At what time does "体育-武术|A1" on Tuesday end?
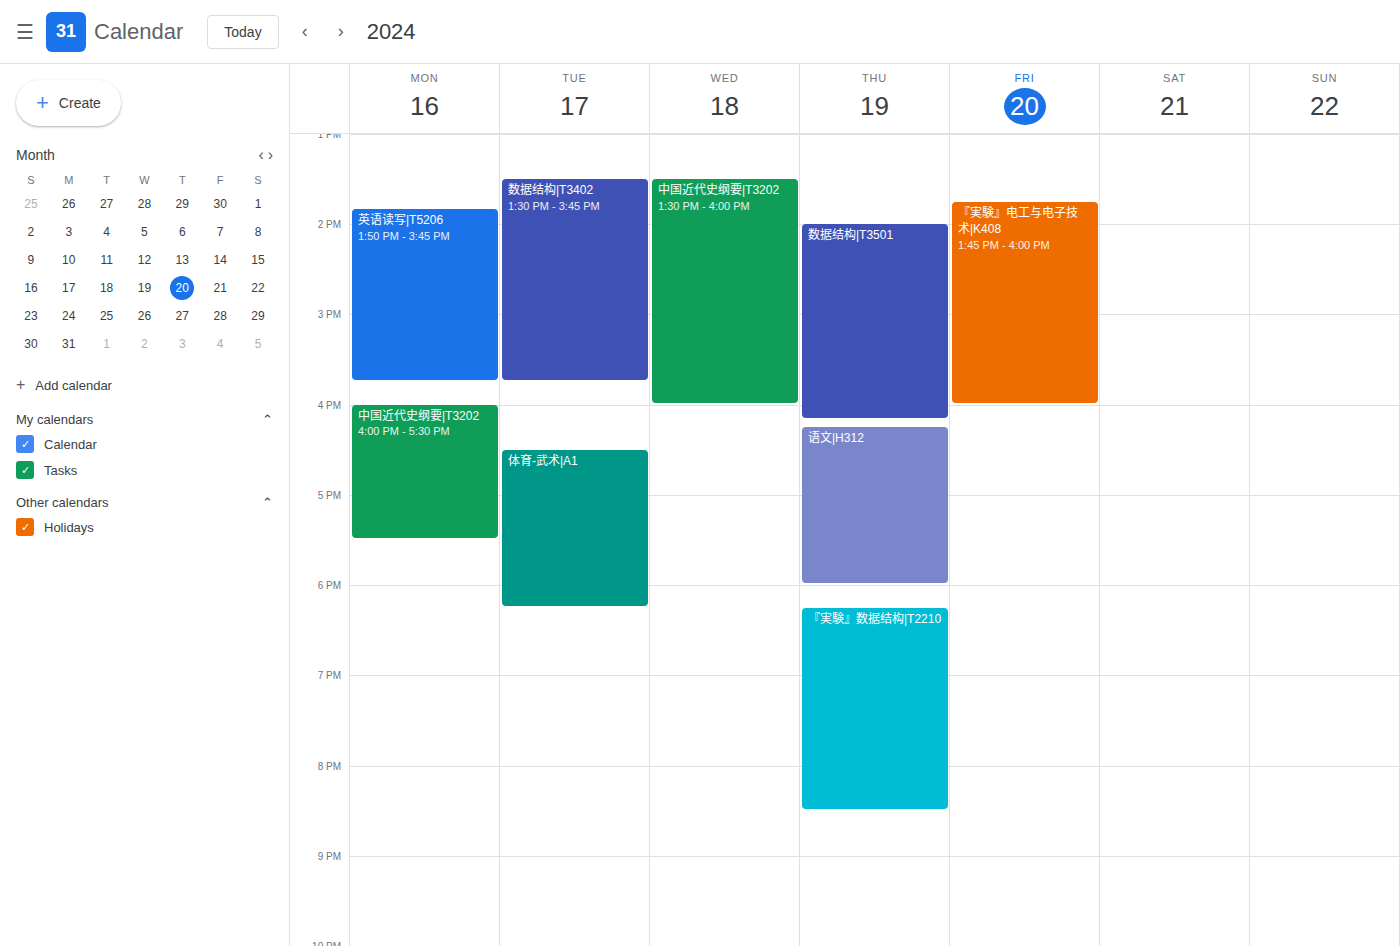
6:15 PM